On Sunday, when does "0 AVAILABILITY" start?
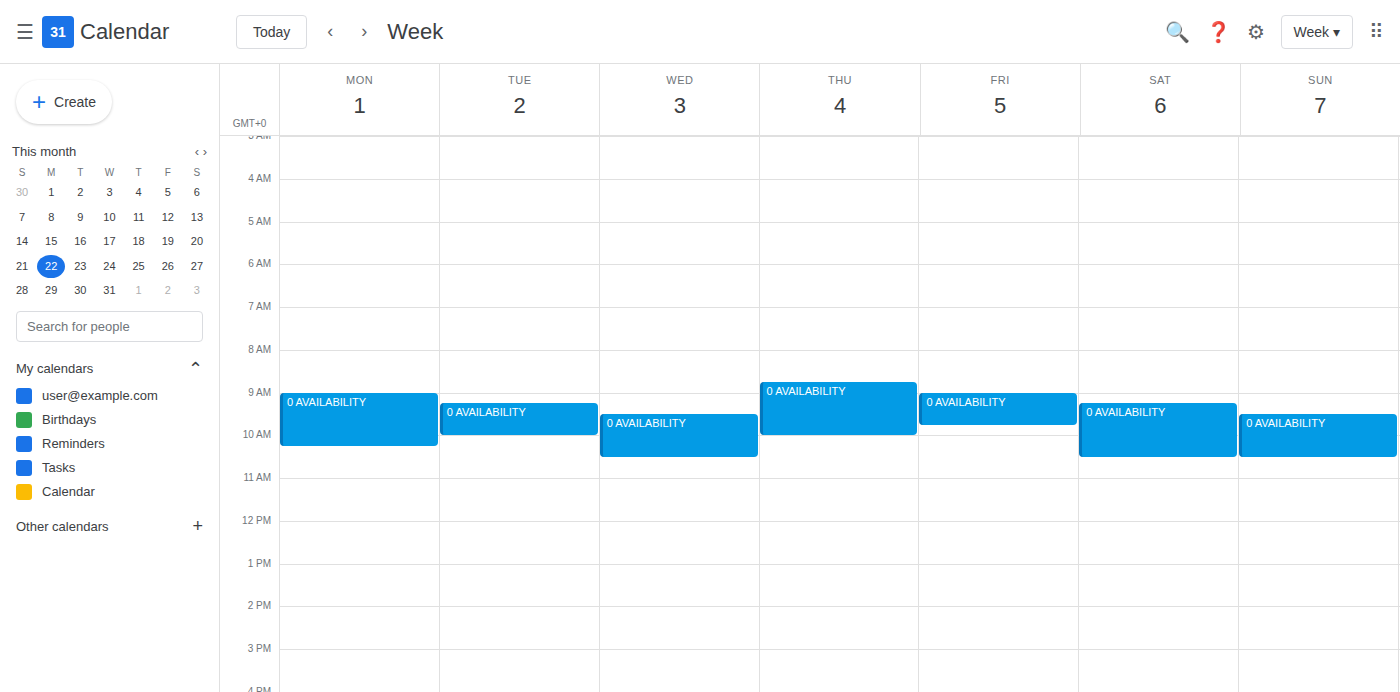
9:30 AM